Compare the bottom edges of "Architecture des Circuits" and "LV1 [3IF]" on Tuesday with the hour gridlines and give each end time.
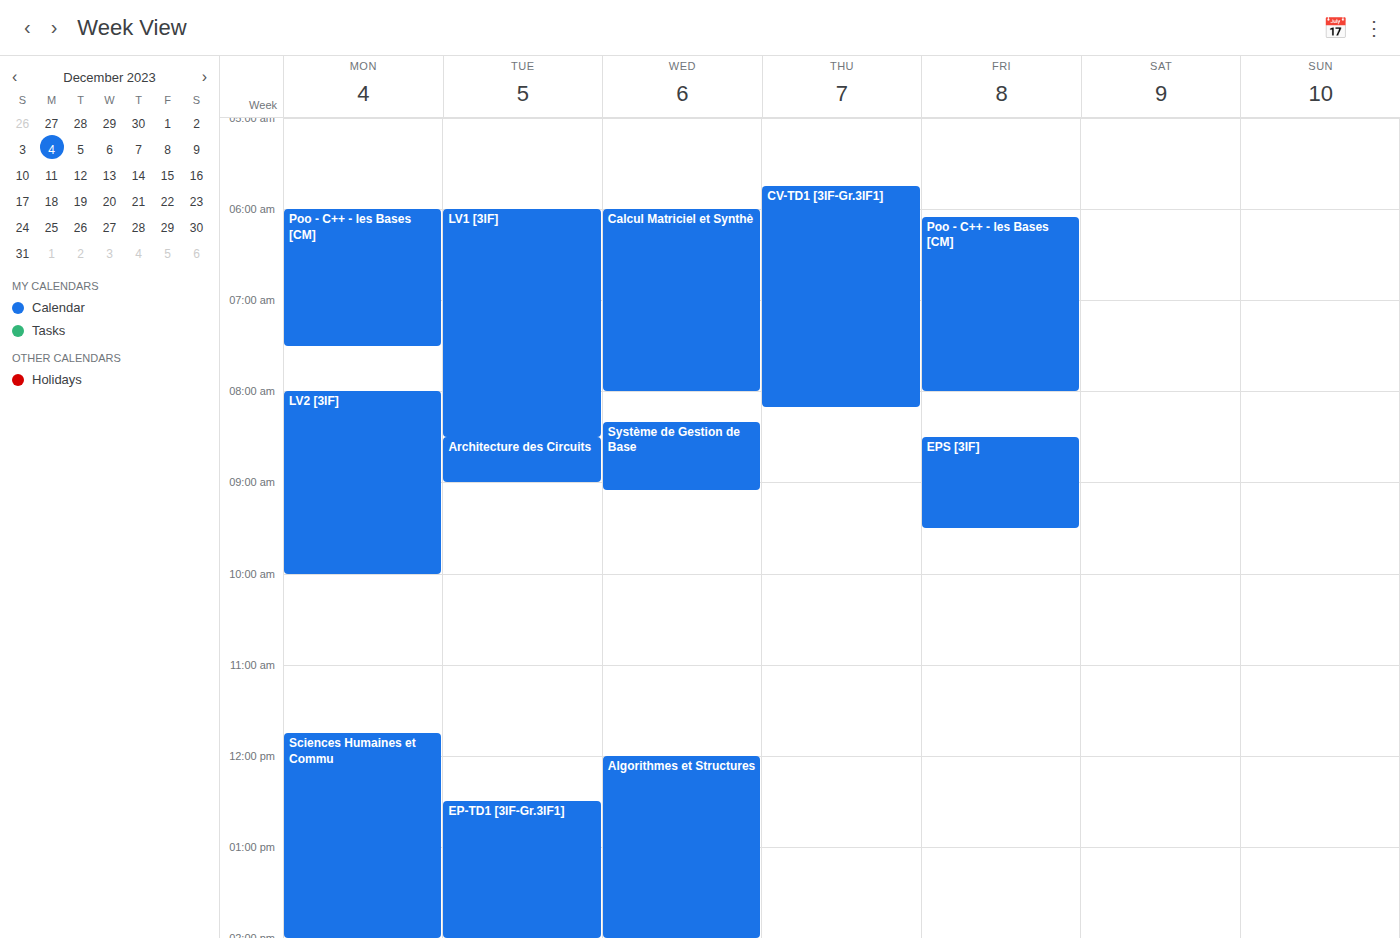
"Architecture des Circuits": 9:00 AM, exactly on the 9 AM line. "LV1 [3IF]": 8:30 AM, halfway between the 8 AM and 9 AM lines.